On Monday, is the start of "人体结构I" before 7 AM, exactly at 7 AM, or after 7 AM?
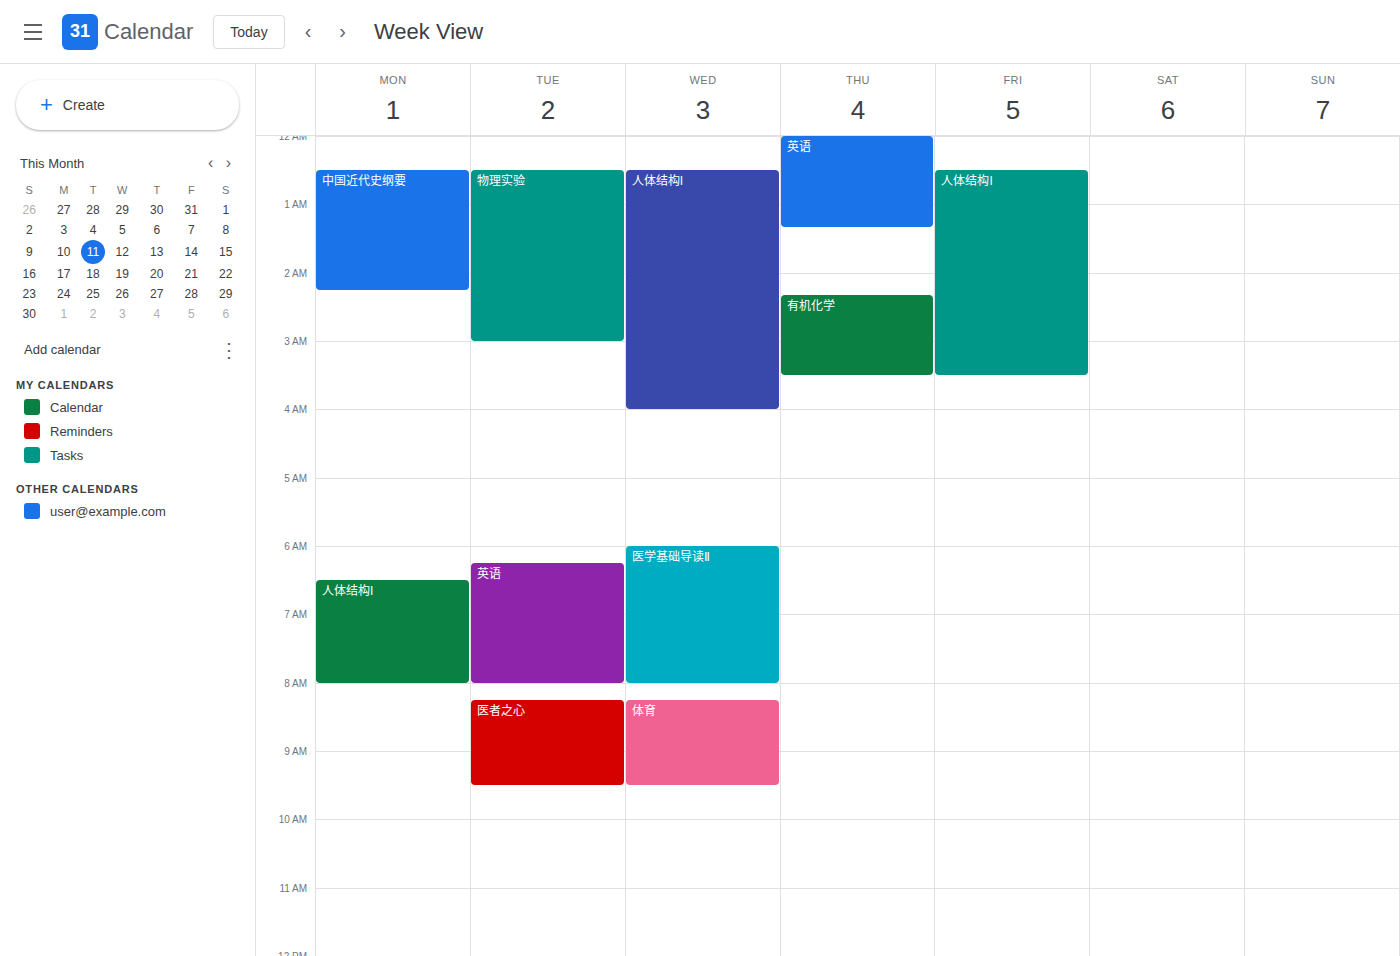
6:30 AM -- before 7 AM, 30 minutes above the 7 AM line.